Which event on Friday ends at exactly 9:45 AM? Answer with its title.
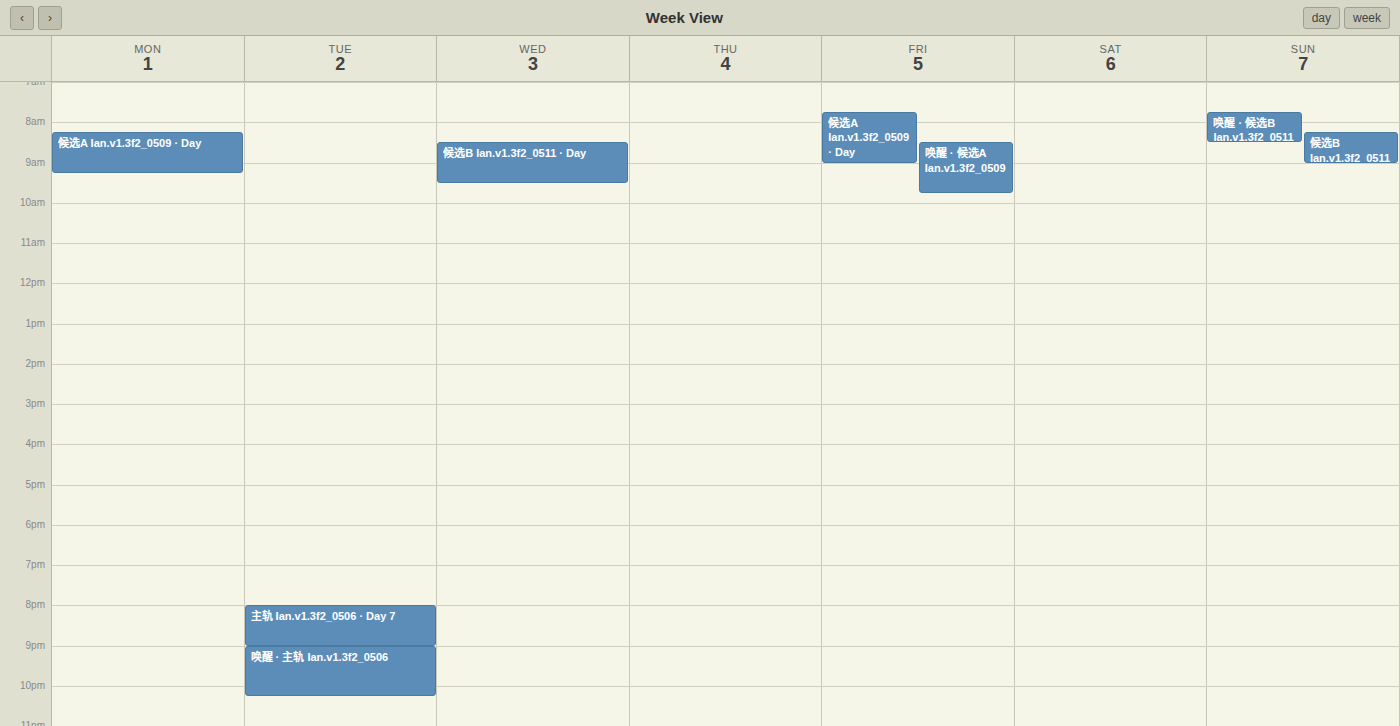
"唤醒 · 候选A Ian.v1.3f2_0509"